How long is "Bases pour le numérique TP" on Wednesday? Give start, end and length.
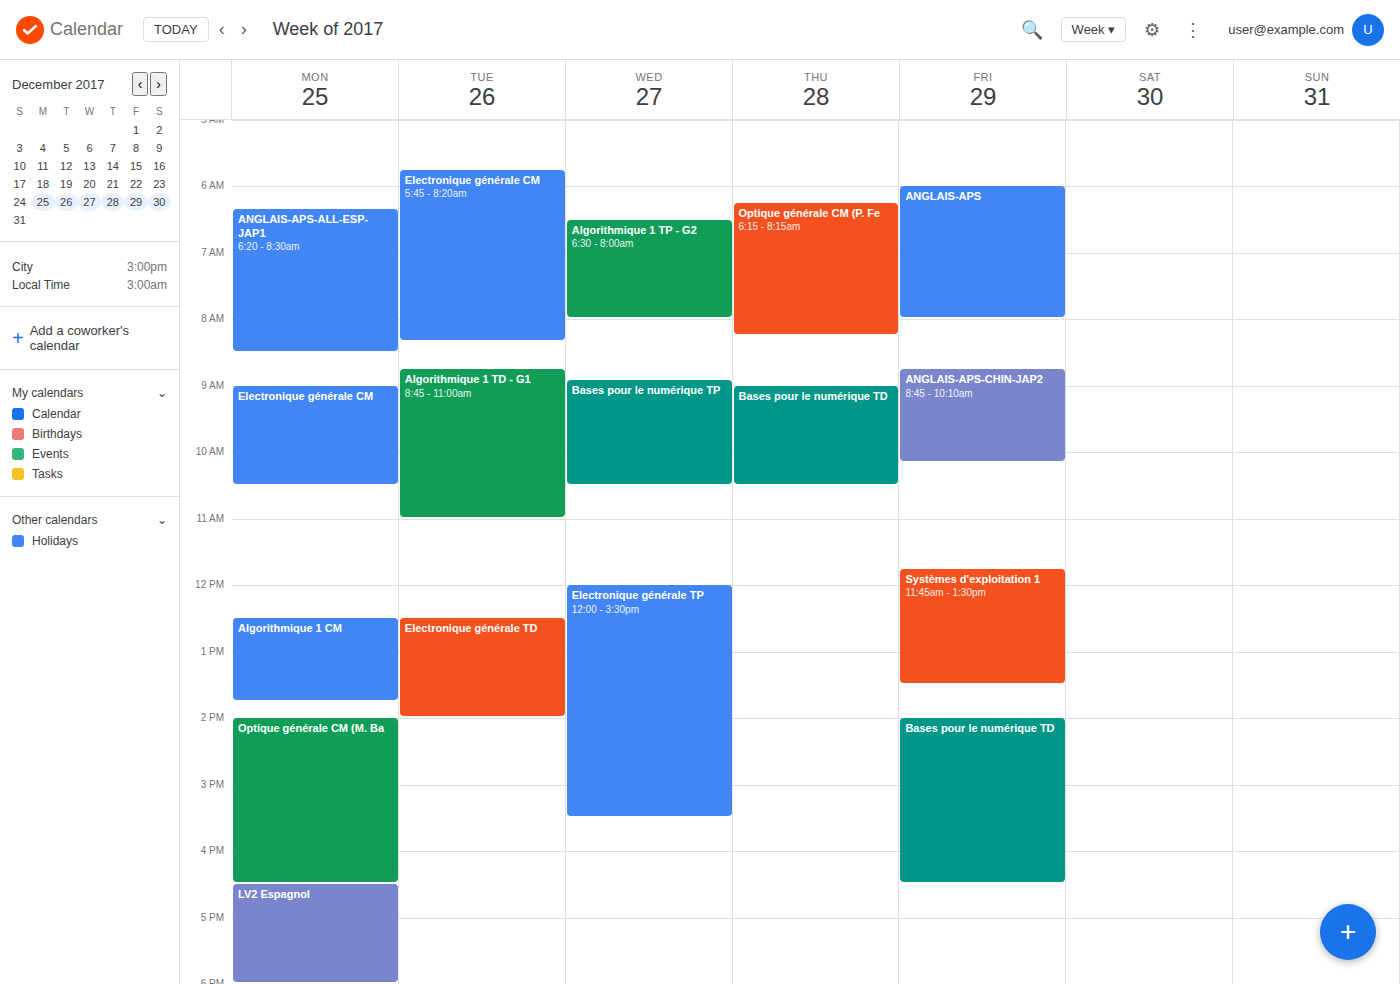
8:55 AM to 10:30 AM, 1 hour 35 minutes